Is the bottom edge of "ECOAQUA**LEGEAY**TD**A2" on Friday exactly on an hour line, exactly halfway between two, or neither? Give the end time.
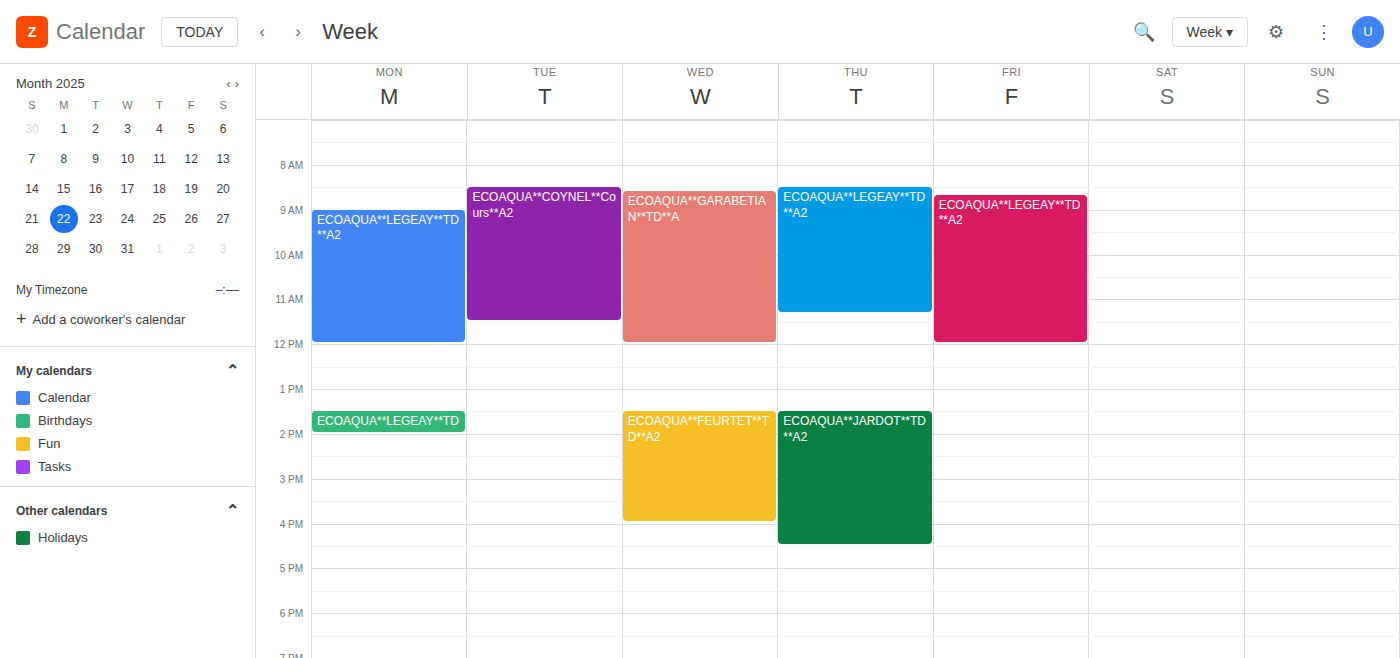
12:00 PM -- exactly on the 12 PM line.